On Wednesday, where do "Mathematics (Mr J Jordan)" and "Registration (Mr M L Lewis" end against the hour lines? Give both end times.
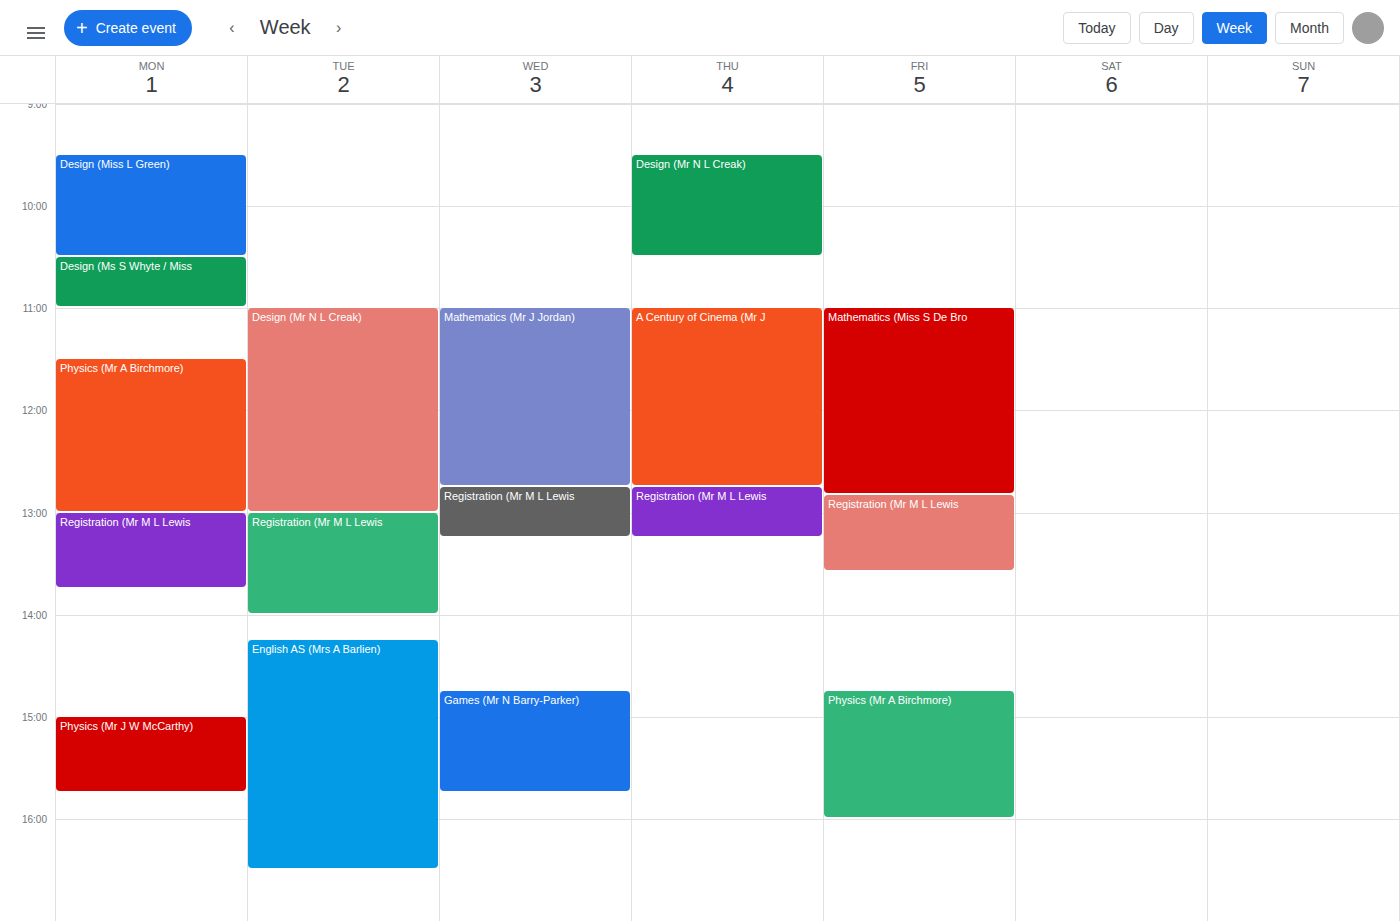
"Mathematics (Mr J Jordan)": 12:45 PM, neither: three quarters of the way from the 12 PM line to the 1 PM line. "Registration (Mr M L Lewis": 1:15 PM, neither: a quarter of the way from the 1 PM line to the 2 PM line.